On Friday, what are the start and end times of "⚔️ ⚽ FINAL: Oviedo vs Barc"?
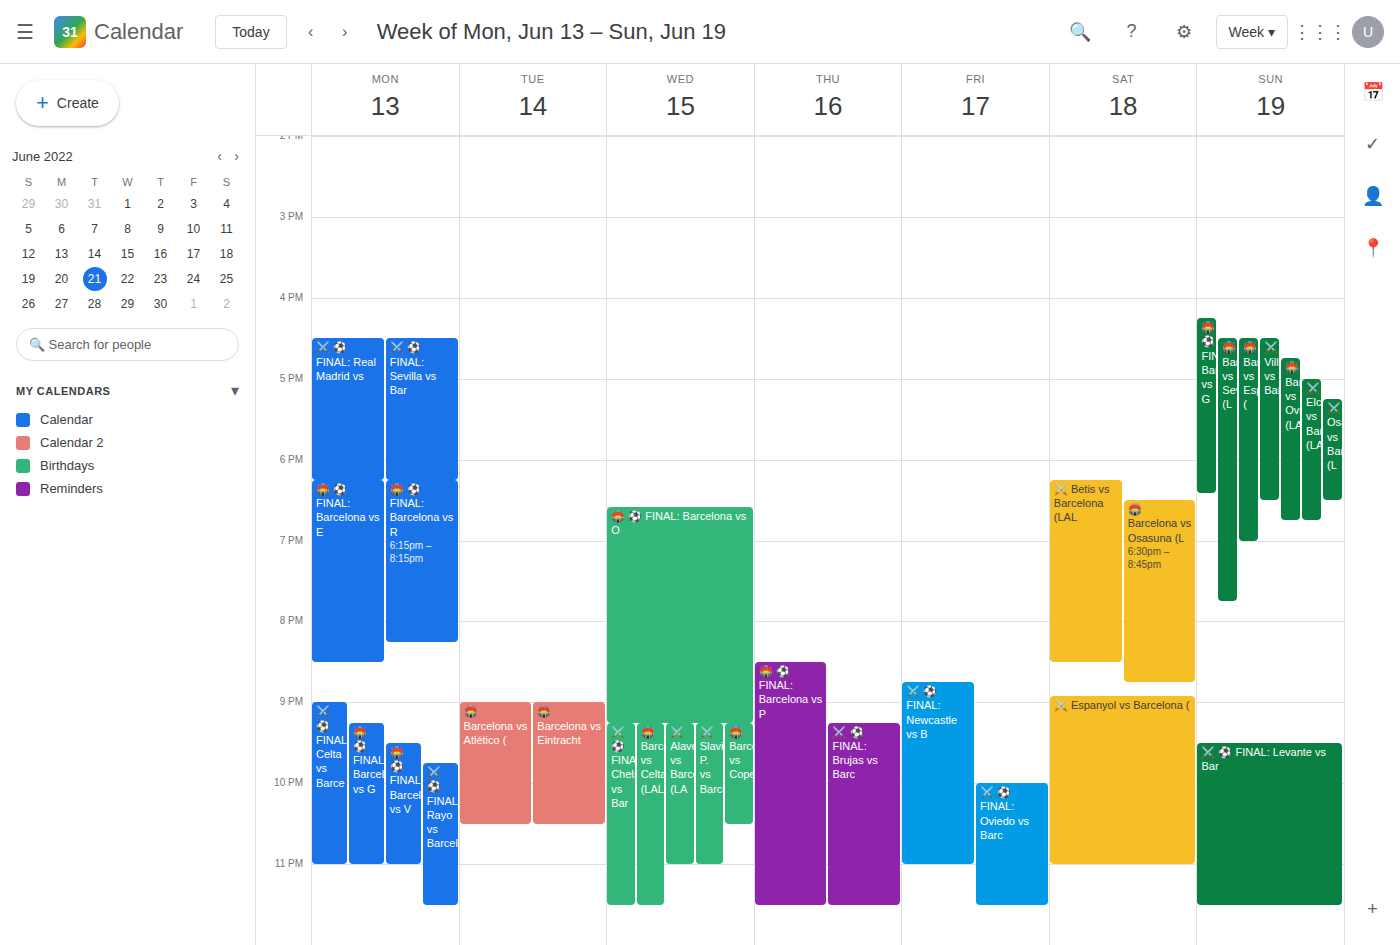
10:00 PM to 11:30 PM